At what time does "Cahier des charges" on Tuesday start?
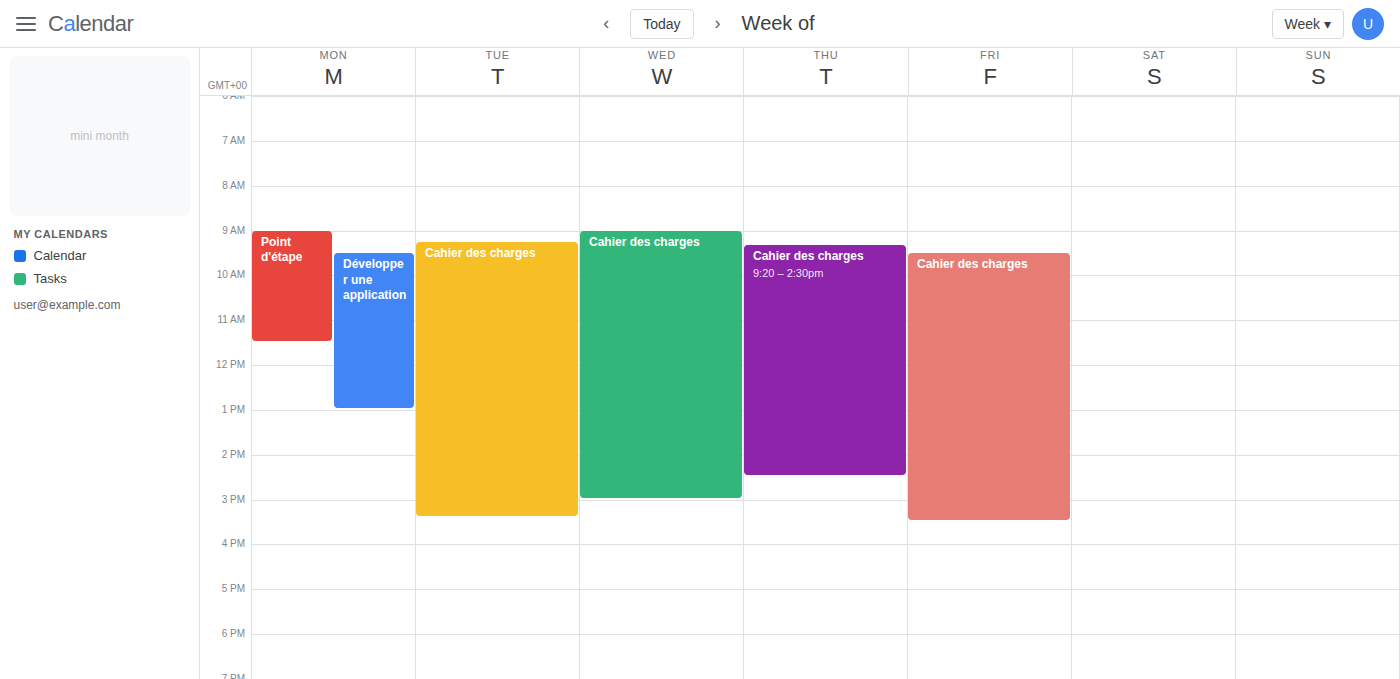
9:15 AM